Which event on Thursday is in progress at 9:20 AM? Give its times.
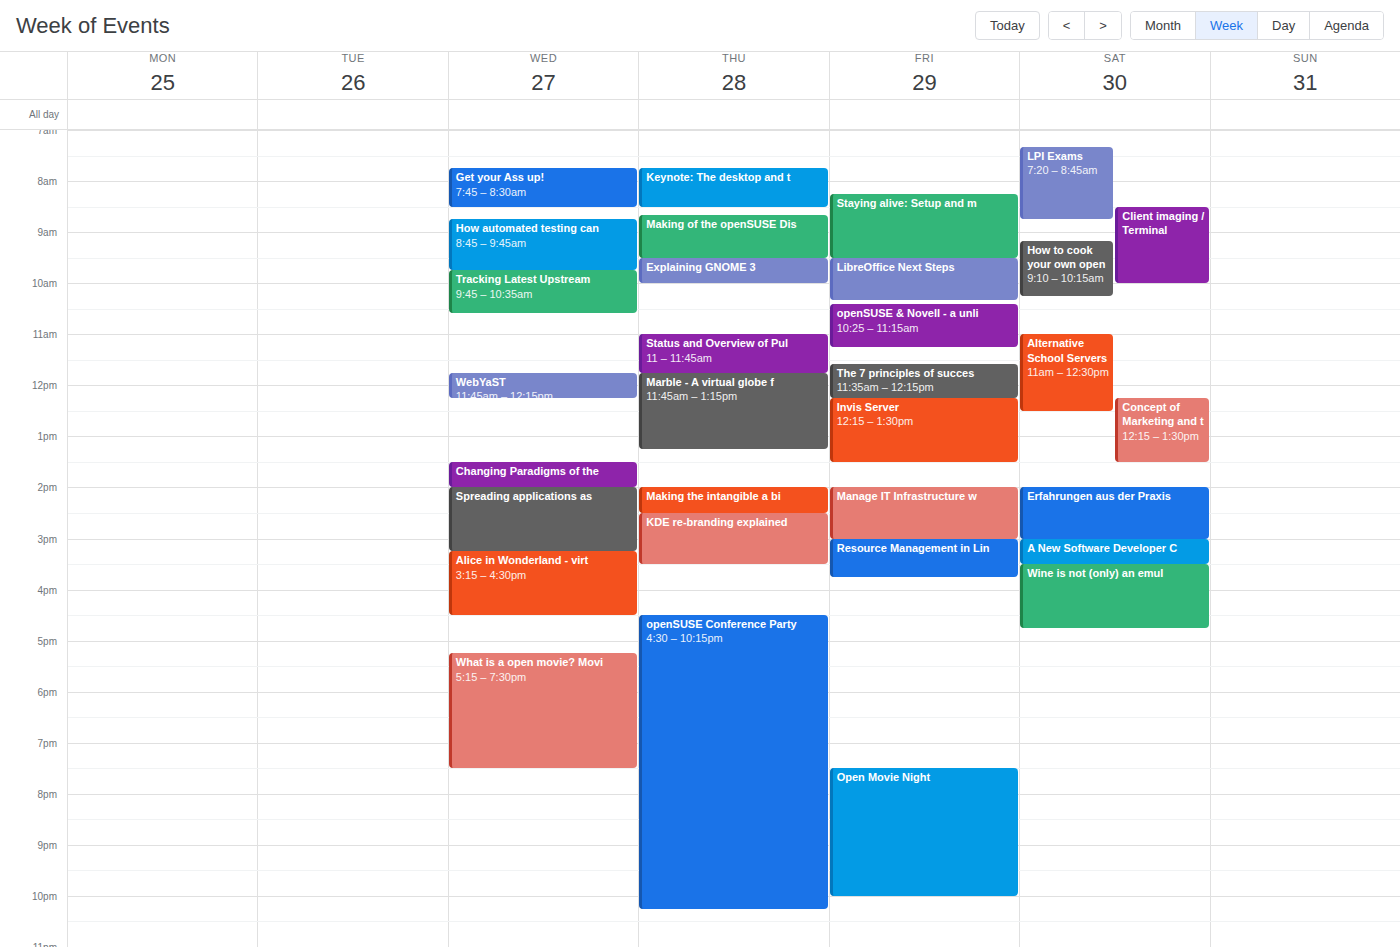
"Making of the openSUSE Dis", 8:40 AM to 9:30 AM